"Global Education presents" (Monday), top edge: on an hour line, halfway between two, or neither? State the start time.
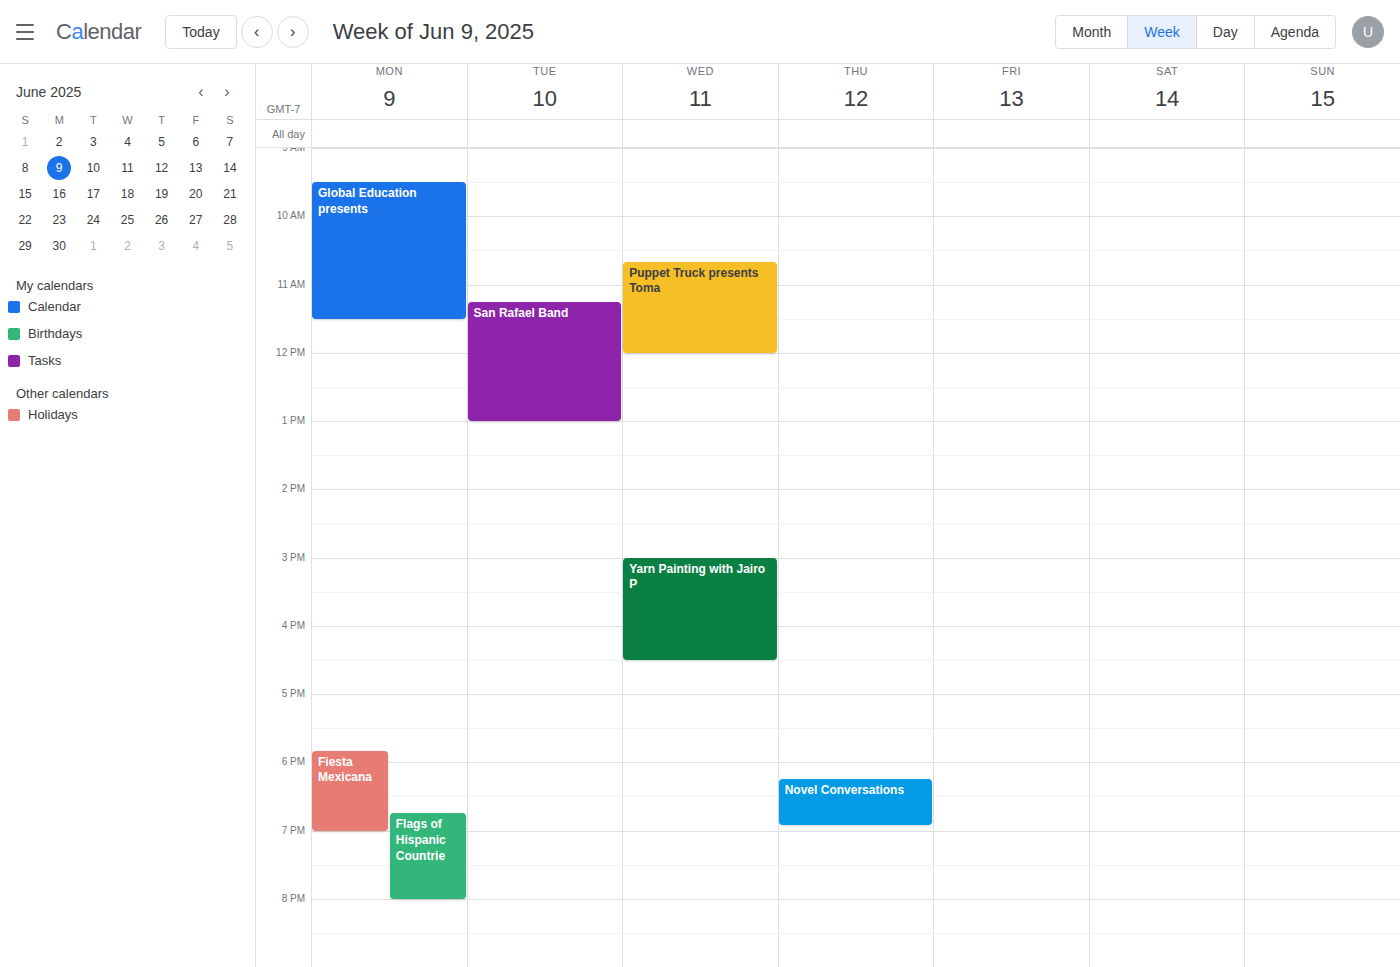
9:30 AM -- halfway between the 9 AM and 10 AM lines.